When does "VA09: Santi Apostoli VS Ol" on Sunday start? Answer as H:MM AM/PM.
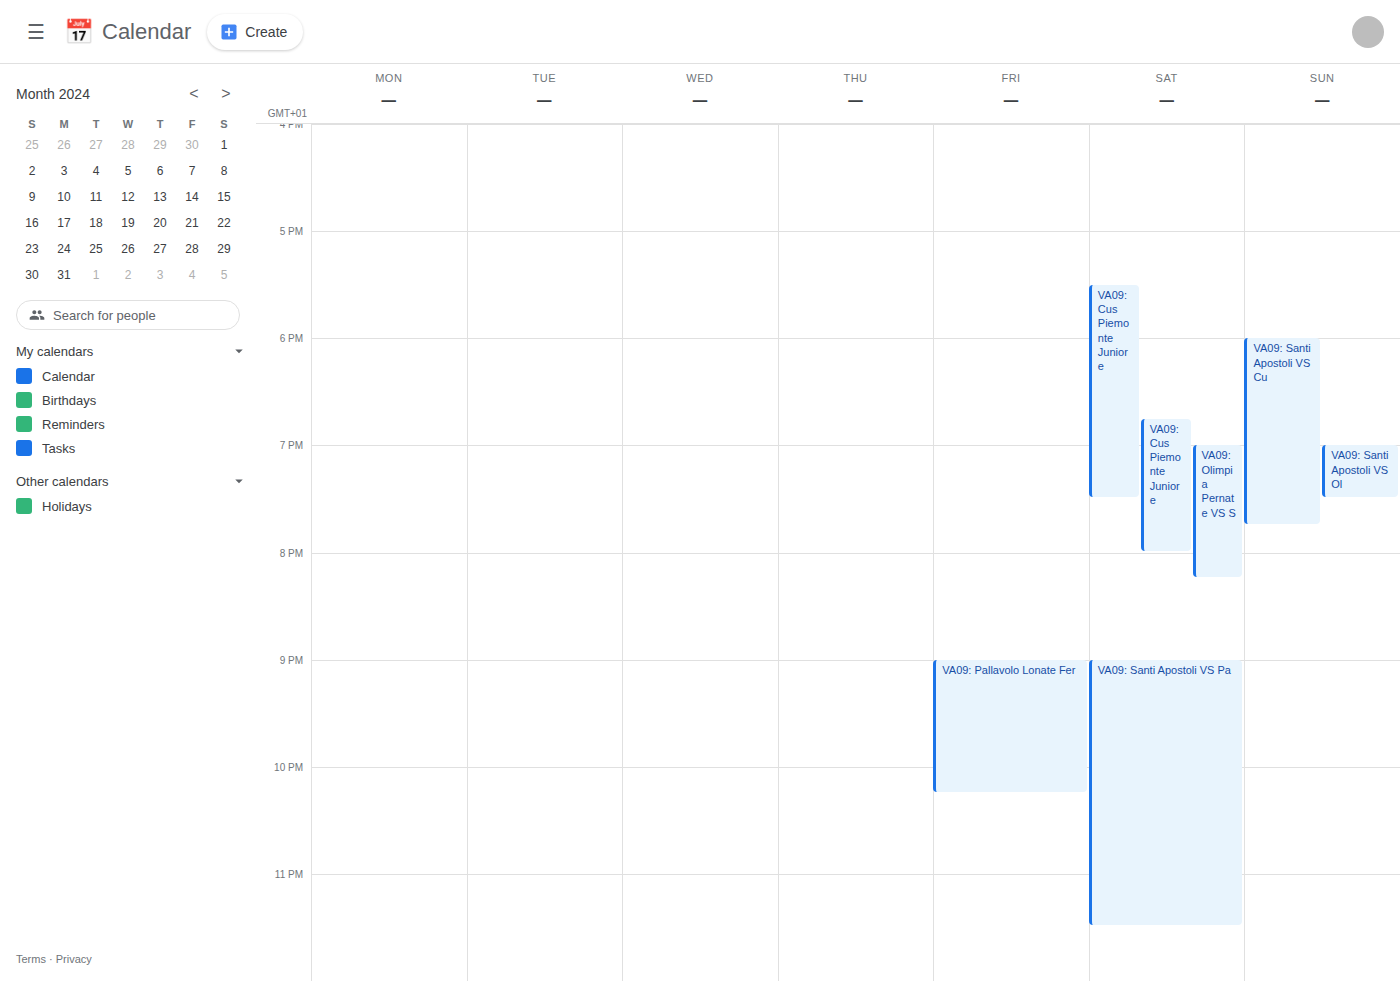
7:00 PM